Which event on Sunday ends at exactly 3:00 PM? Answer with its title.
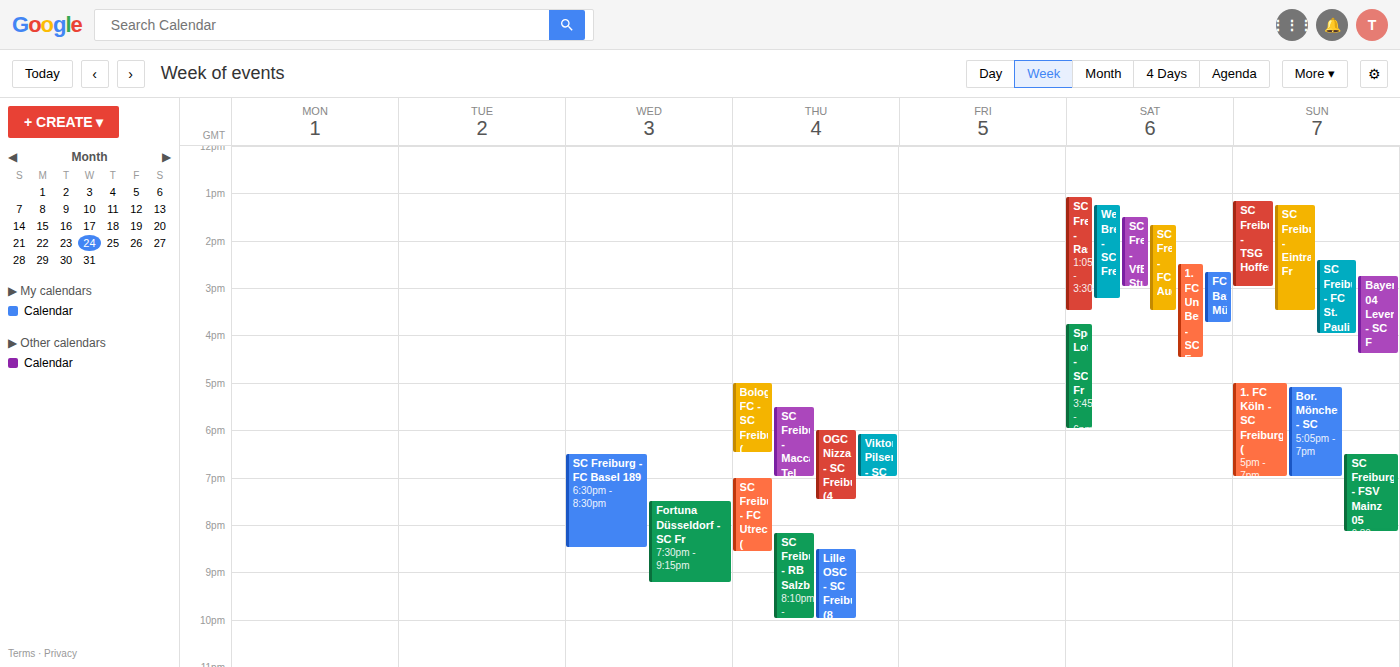
"SC Freiburg - TSG Hoffenhe"